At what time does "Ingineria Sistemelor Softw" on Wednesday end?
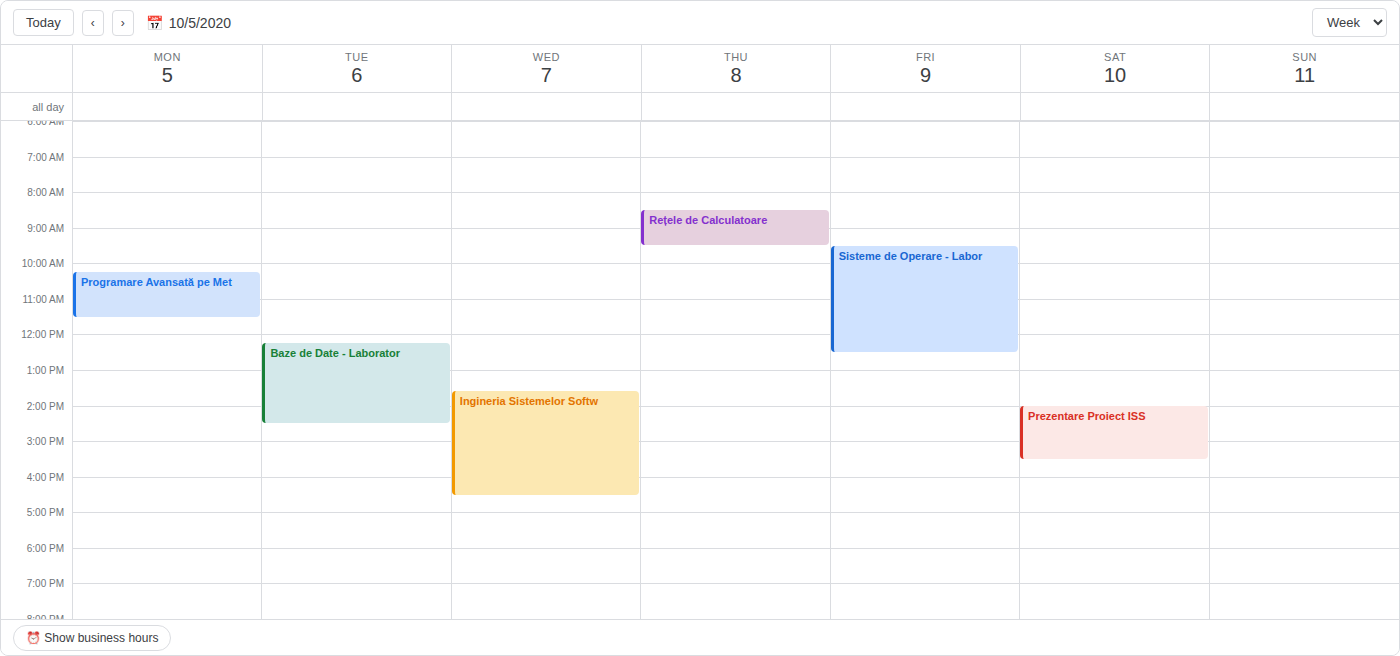
16:30